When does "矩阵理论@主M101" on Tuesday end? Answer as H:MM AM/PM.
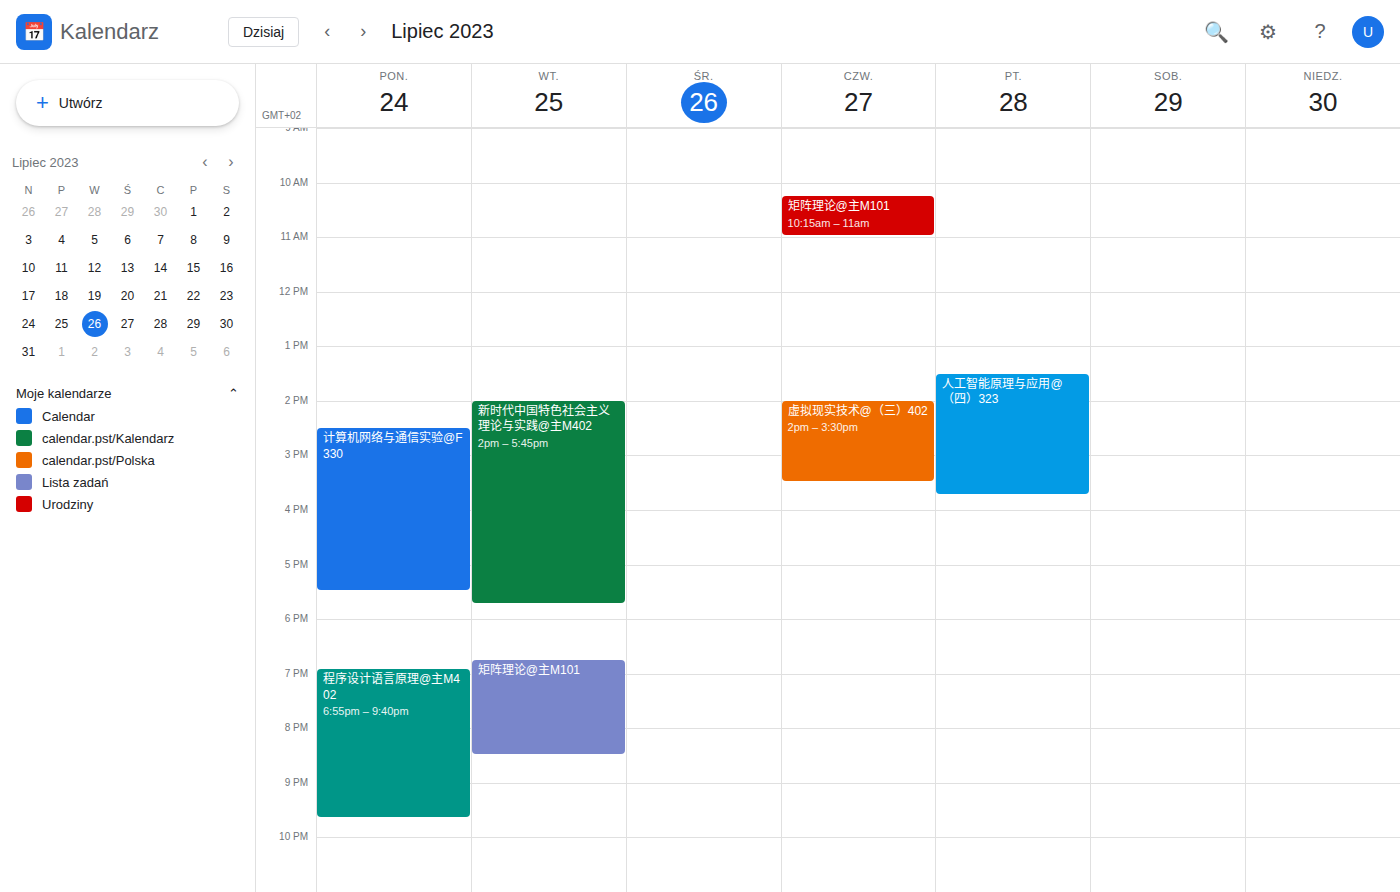
8:30 PM